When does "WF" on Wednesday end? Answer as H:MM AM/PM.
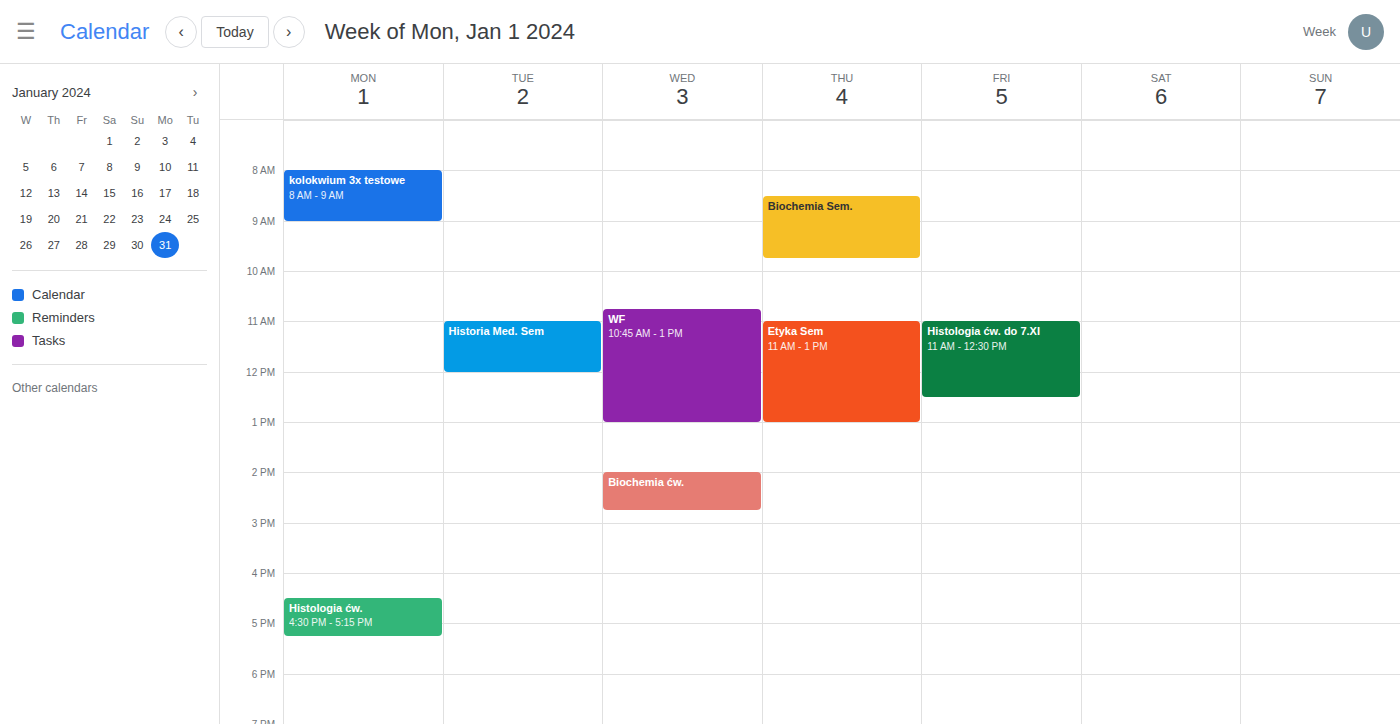
1:00 PM